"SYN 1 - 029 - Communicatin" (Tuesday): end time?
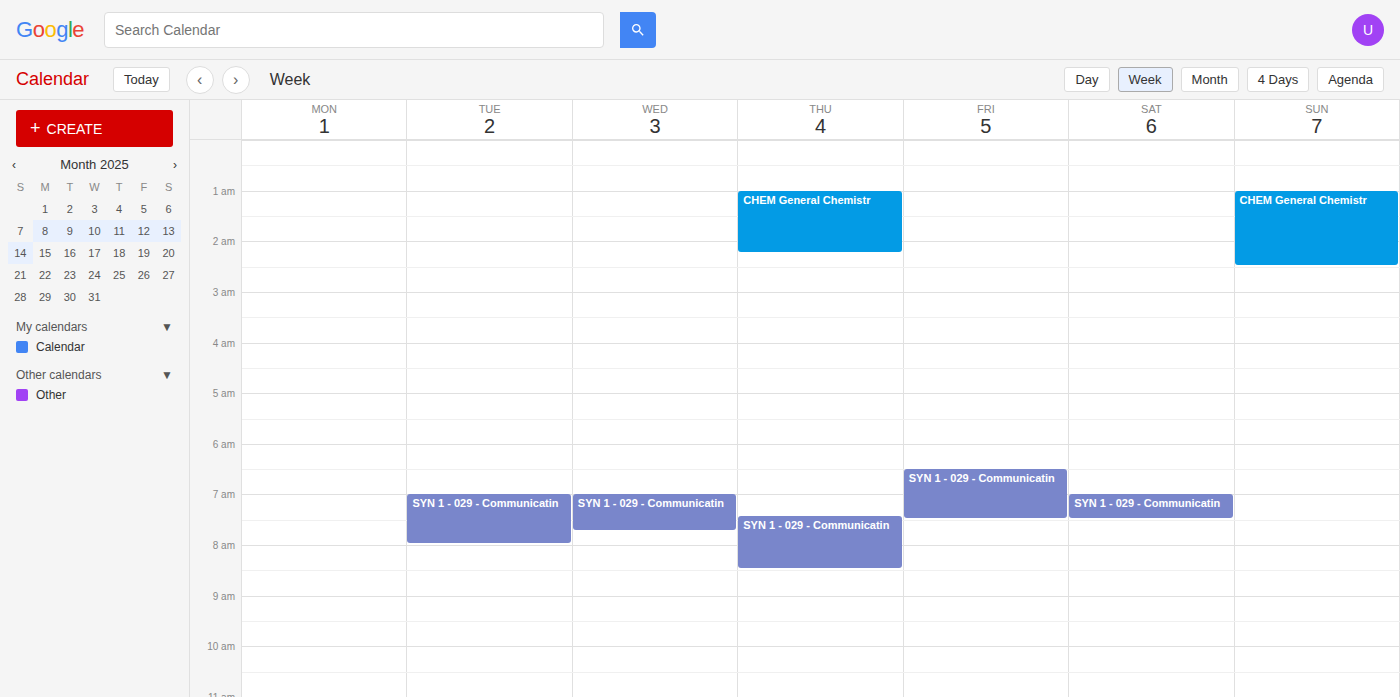
8:00 AM